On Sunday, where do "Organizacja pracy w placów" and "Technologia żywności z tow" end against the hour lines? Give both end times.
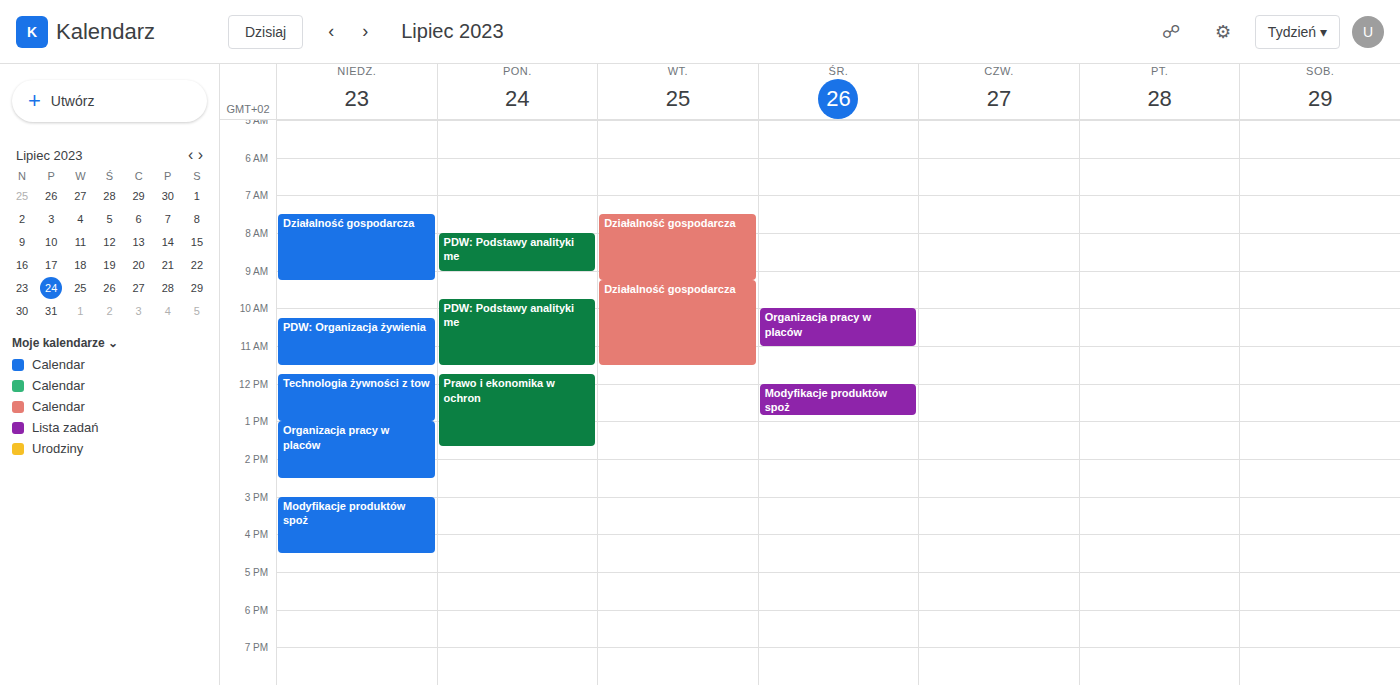
"Organizacja pracy w placów": 2:30 PM, halfway between the 2 PM and 3 PM lines. "Technologia żywności z tow": 1:00 PM, exactly on the 1 PM line.